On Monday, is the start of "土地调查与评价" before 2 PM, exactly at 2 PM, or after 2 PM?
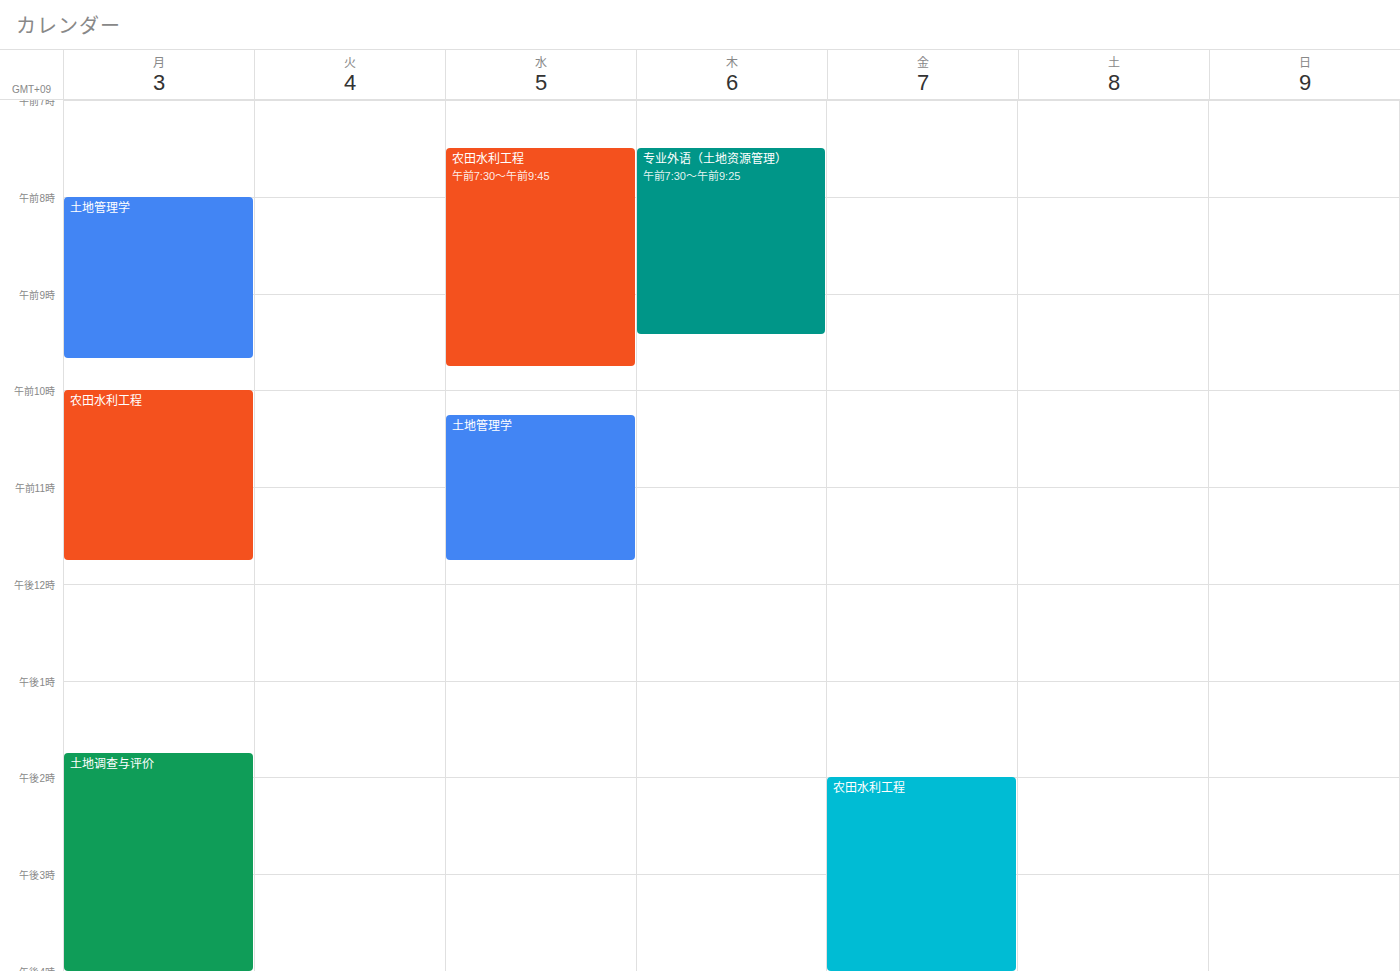
1:45 PM -- before 2 PM, 15 minutes above the 2 PM line.